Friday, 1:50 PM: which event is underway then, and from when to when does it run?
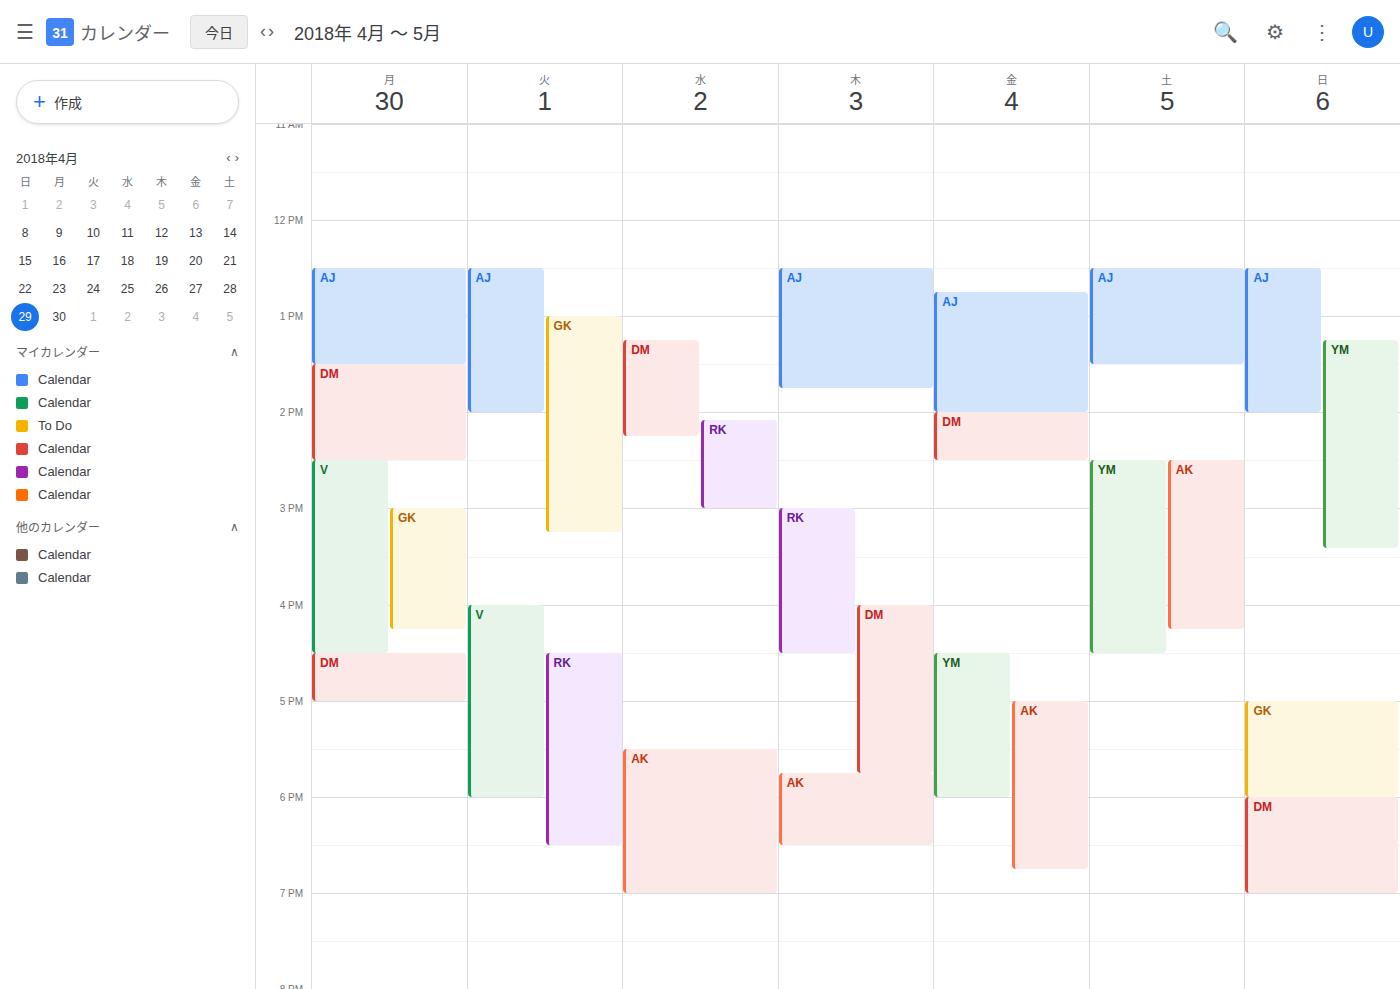
"AJ", 12:45 PM to 2:00 PM